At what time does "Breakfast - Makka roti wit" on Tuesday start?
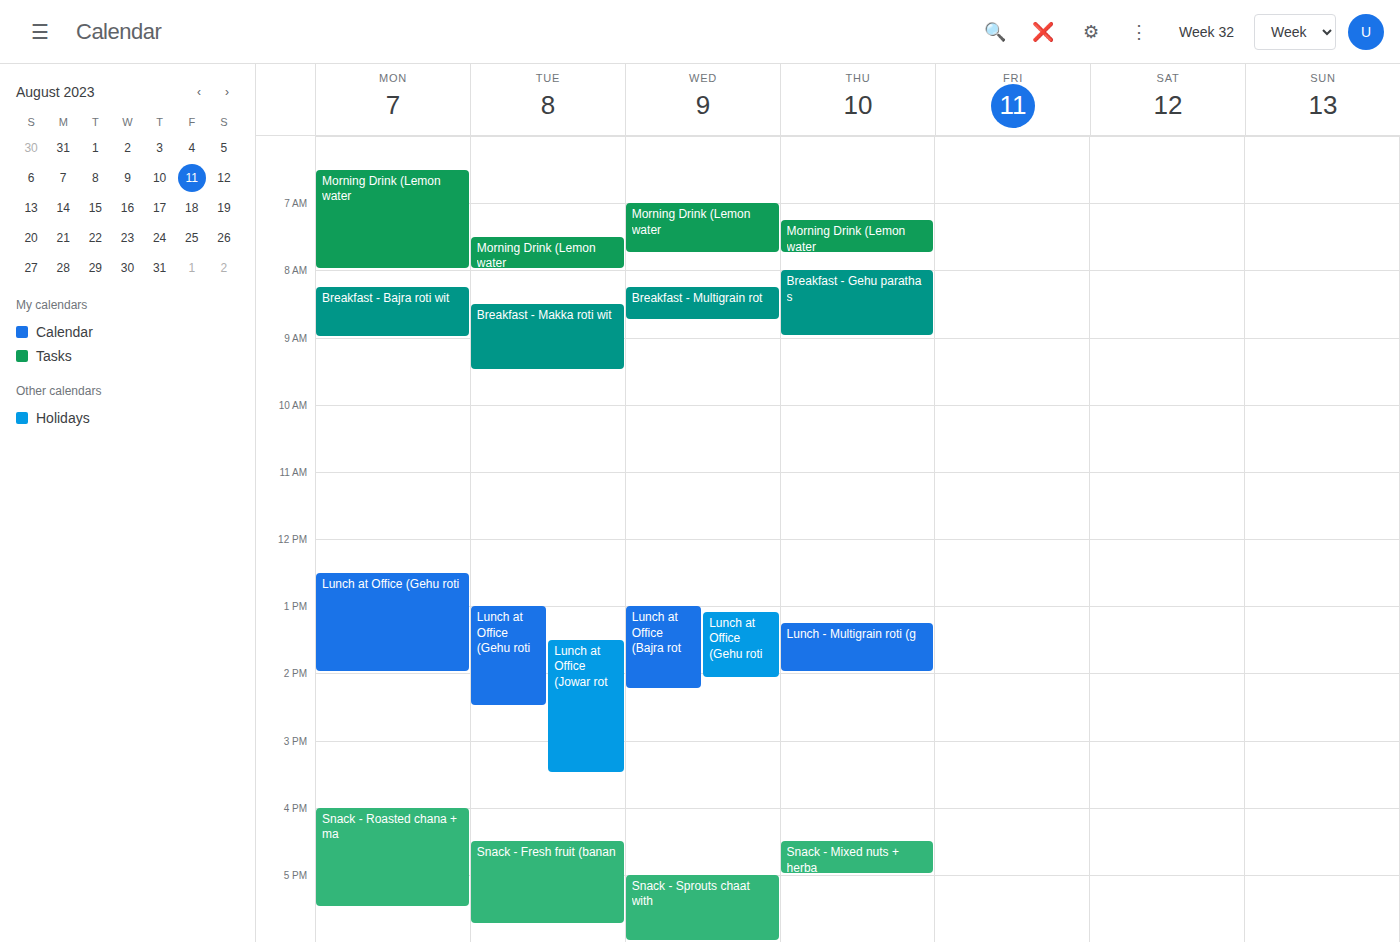
8:30 AM